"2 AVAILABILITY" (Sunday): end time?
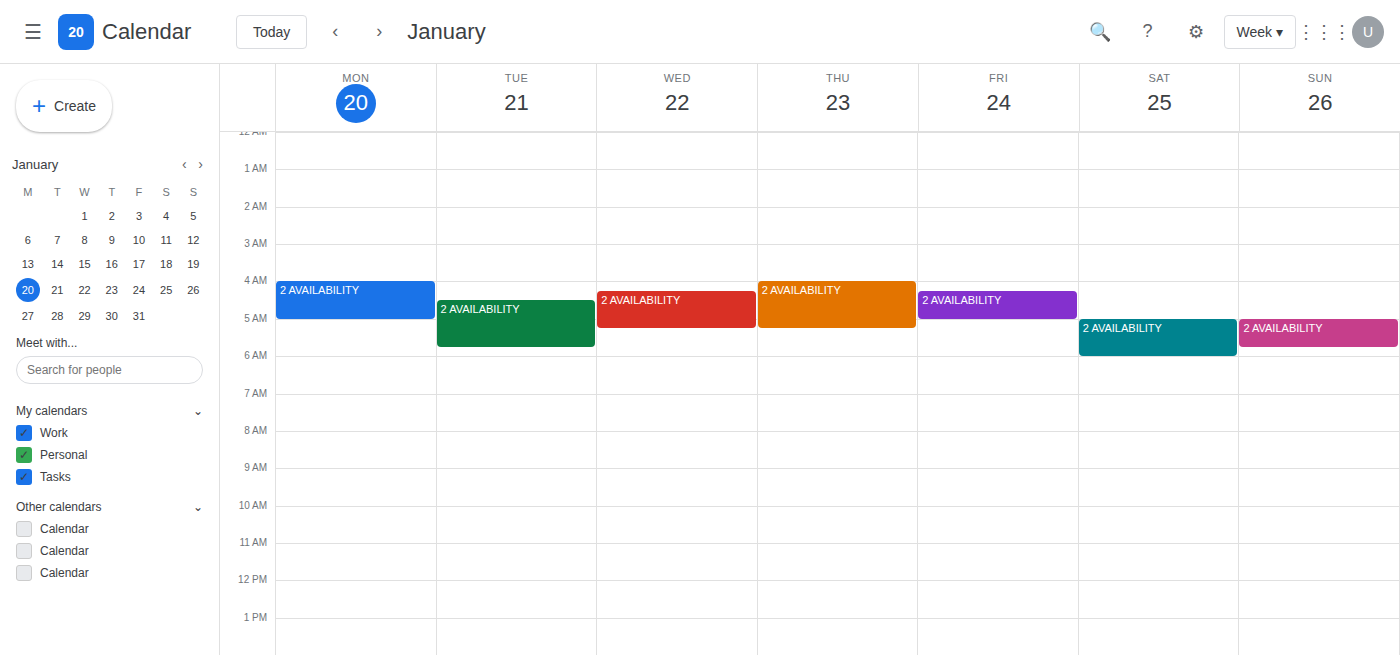
5:45 AM